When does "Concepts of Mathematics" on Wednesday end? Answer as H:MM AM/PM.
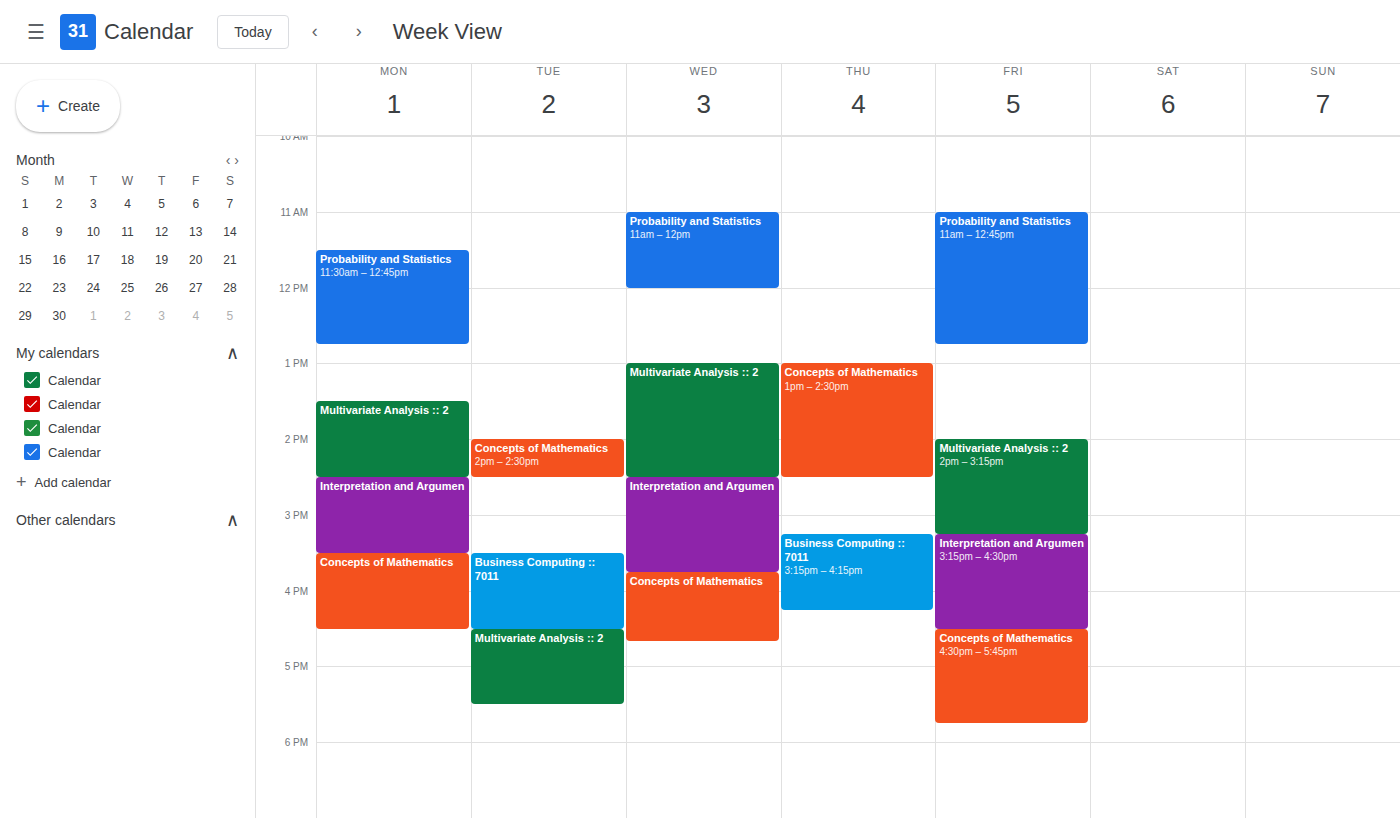
4:40 PM